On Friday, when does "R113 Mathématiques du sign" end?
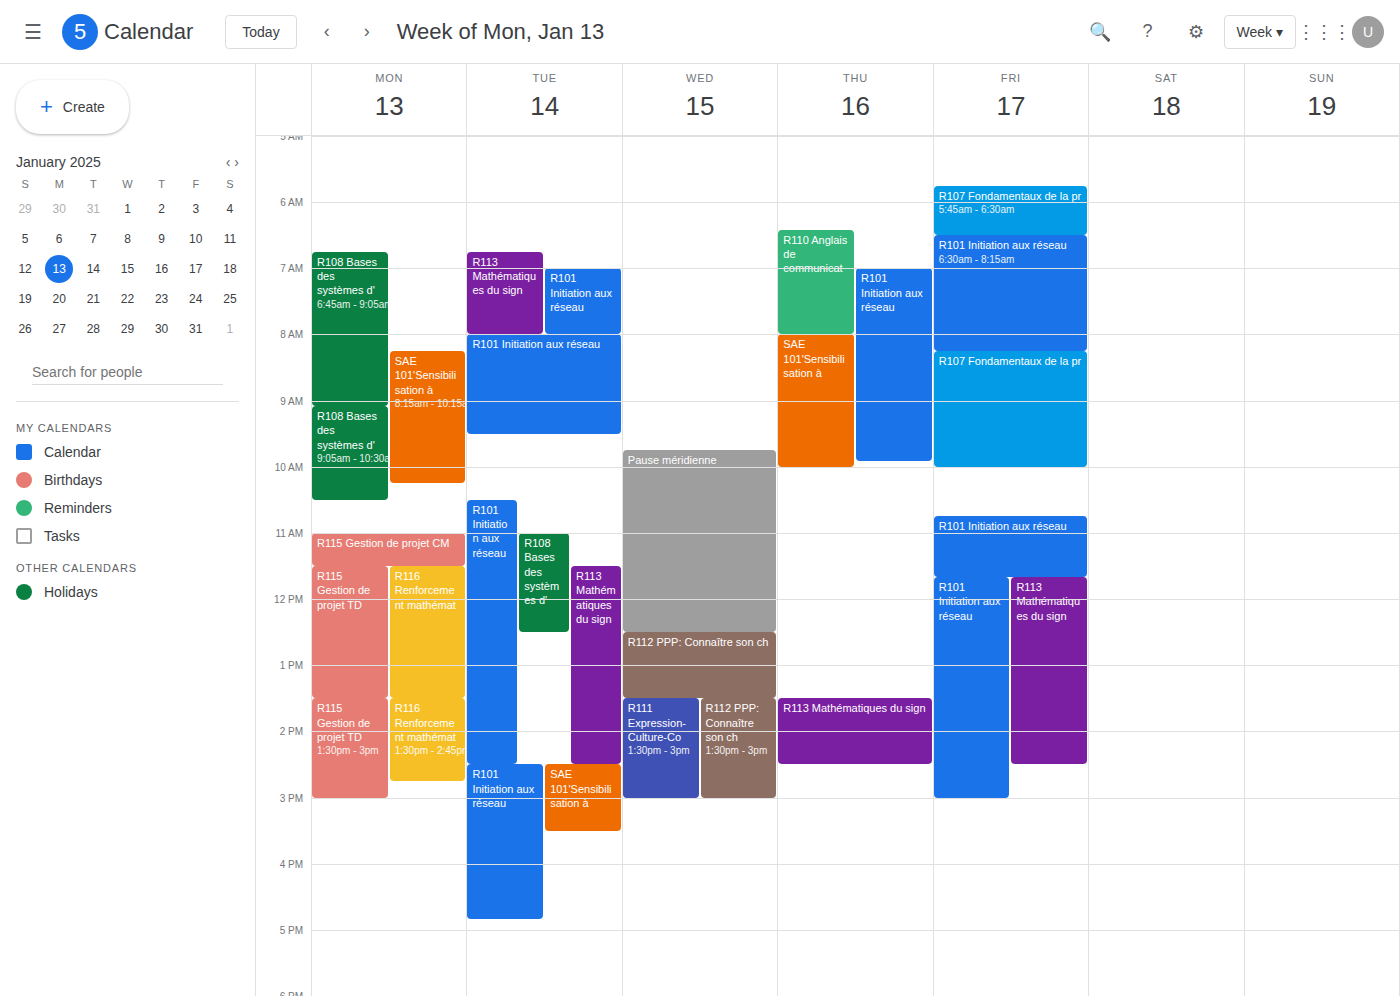
14:30